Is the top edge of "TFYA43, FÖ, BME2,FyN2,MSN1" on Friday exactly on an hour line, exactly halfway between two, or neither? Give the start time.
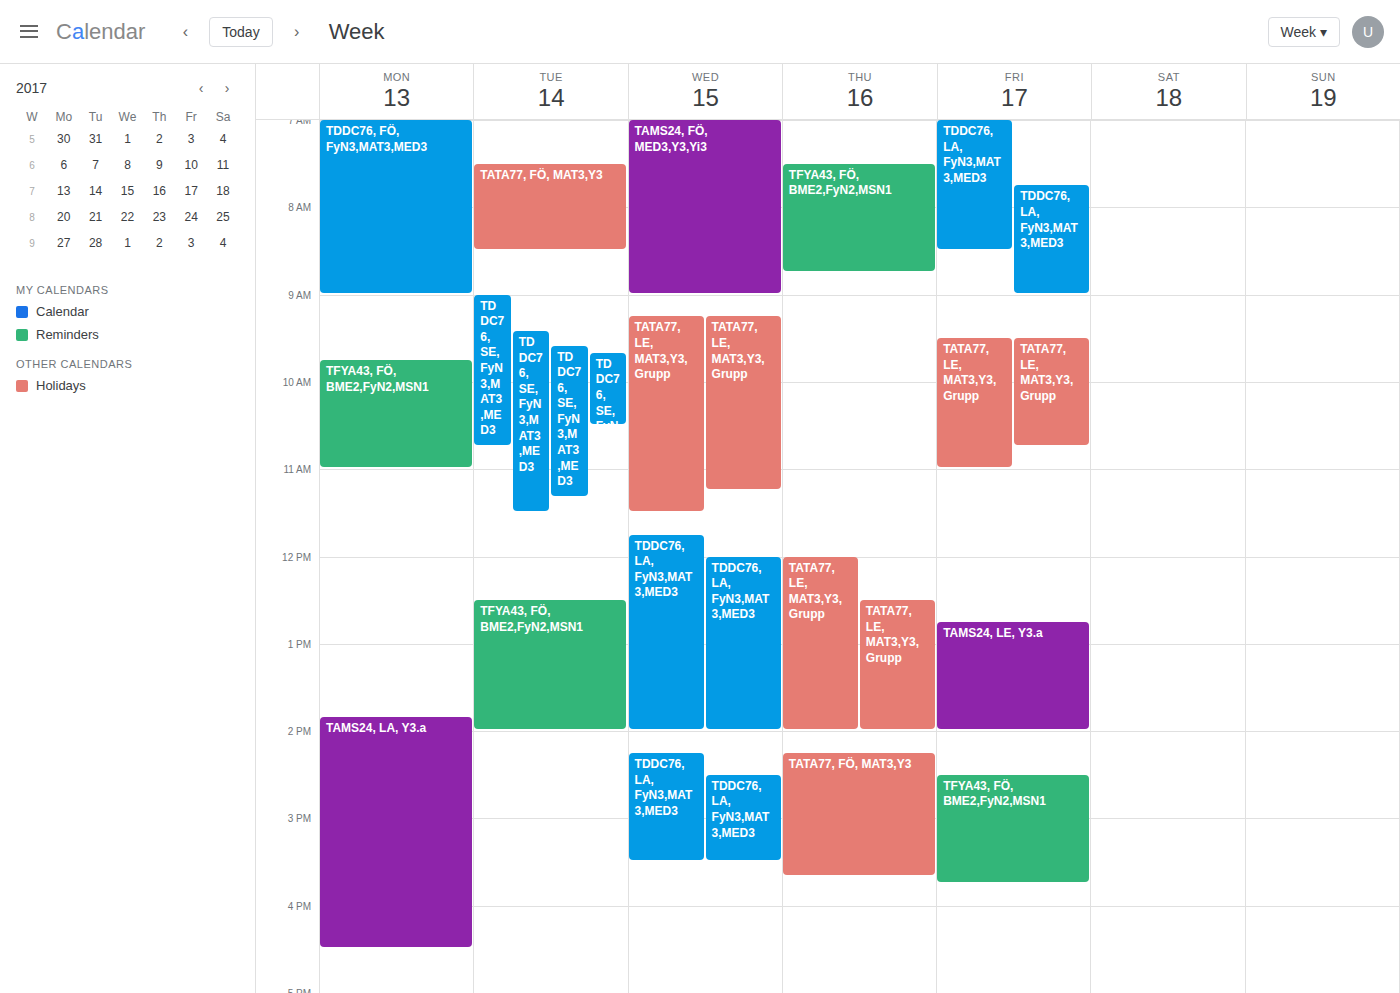
2:30 PM -- halfway between the 2 PM and 3 PM lines.